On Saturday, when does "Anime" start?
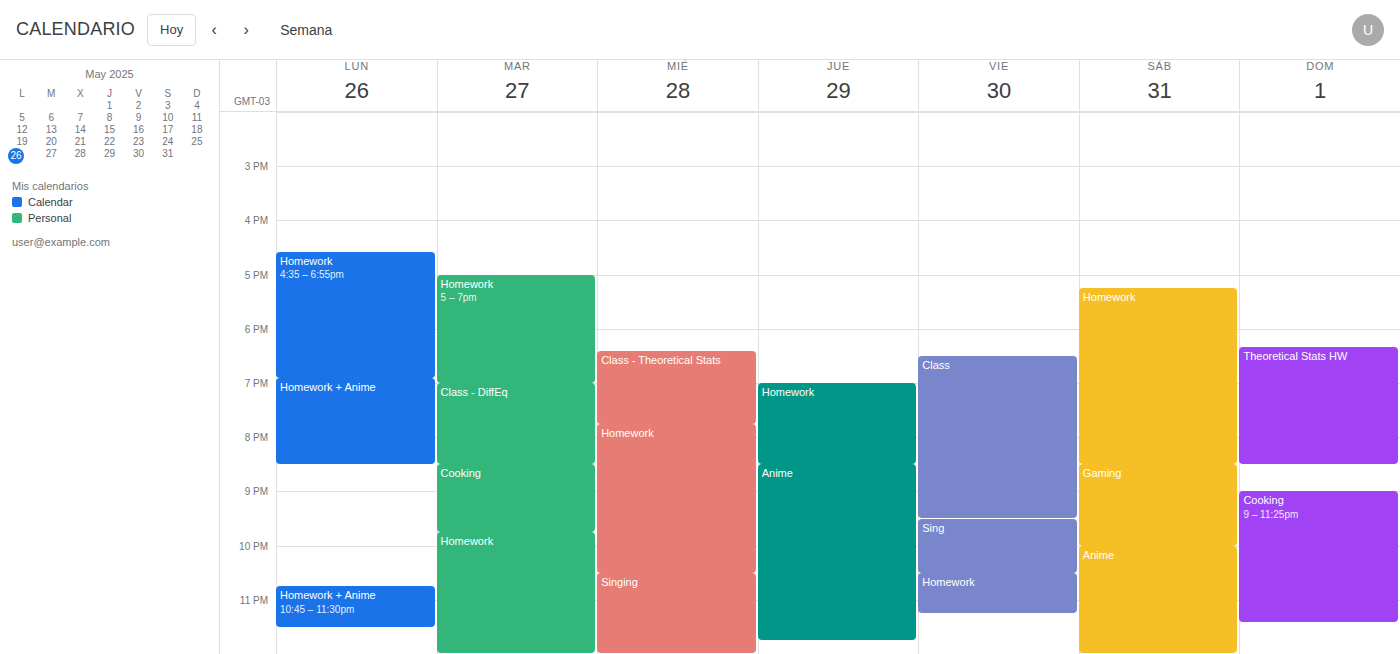
10:00 PM